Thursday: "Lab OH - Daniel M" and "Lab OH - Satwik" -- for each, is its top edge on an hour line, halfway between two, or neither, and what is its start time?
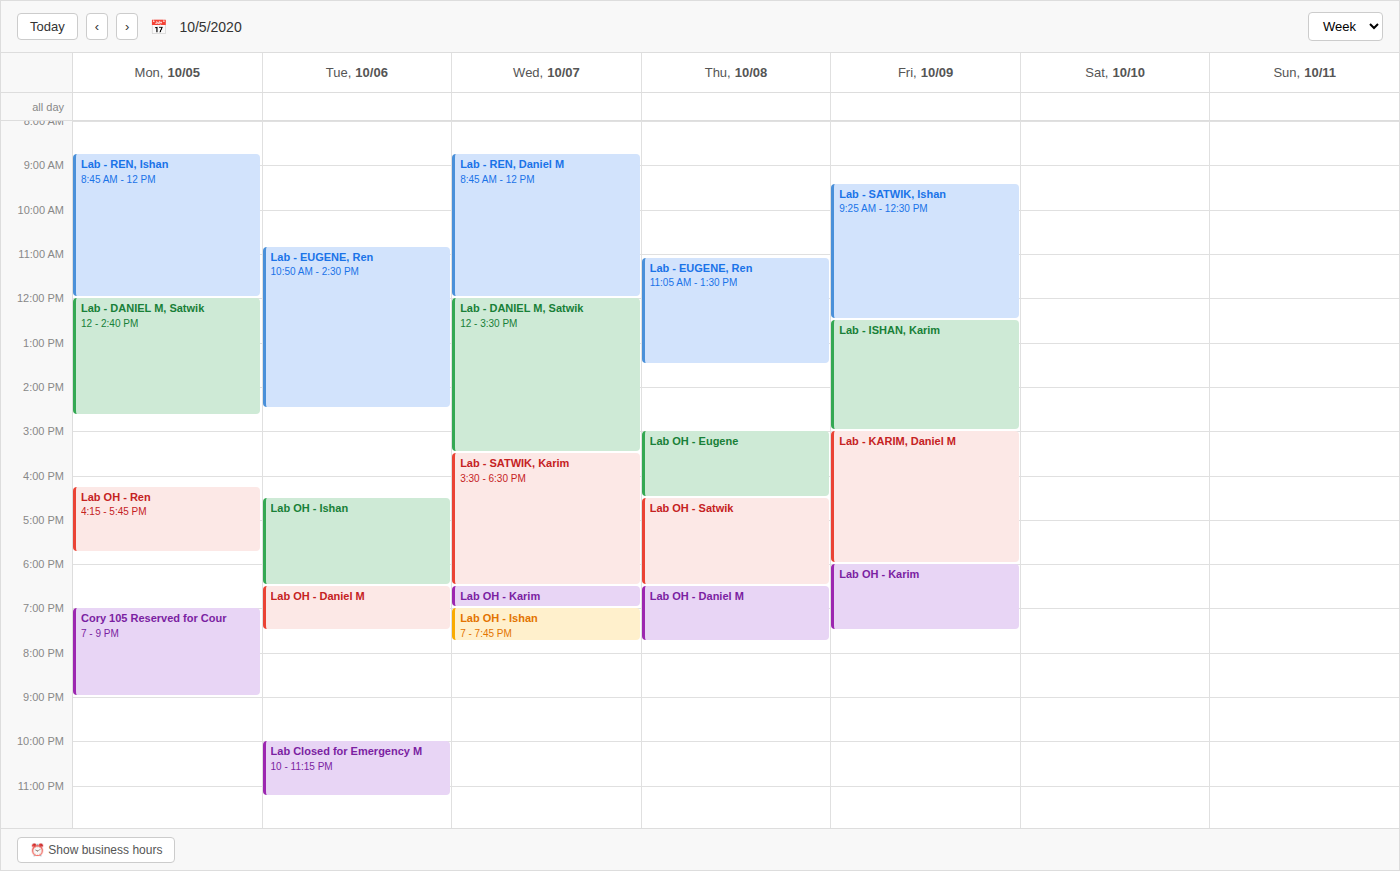
"Lab OH - Daniel M": 6:30 PM, halfway between the 6 PM and 7 PM lines. "Lab OH - Satwik": 4:30 PM, halfway between the 4 PM and 5 PM lines.